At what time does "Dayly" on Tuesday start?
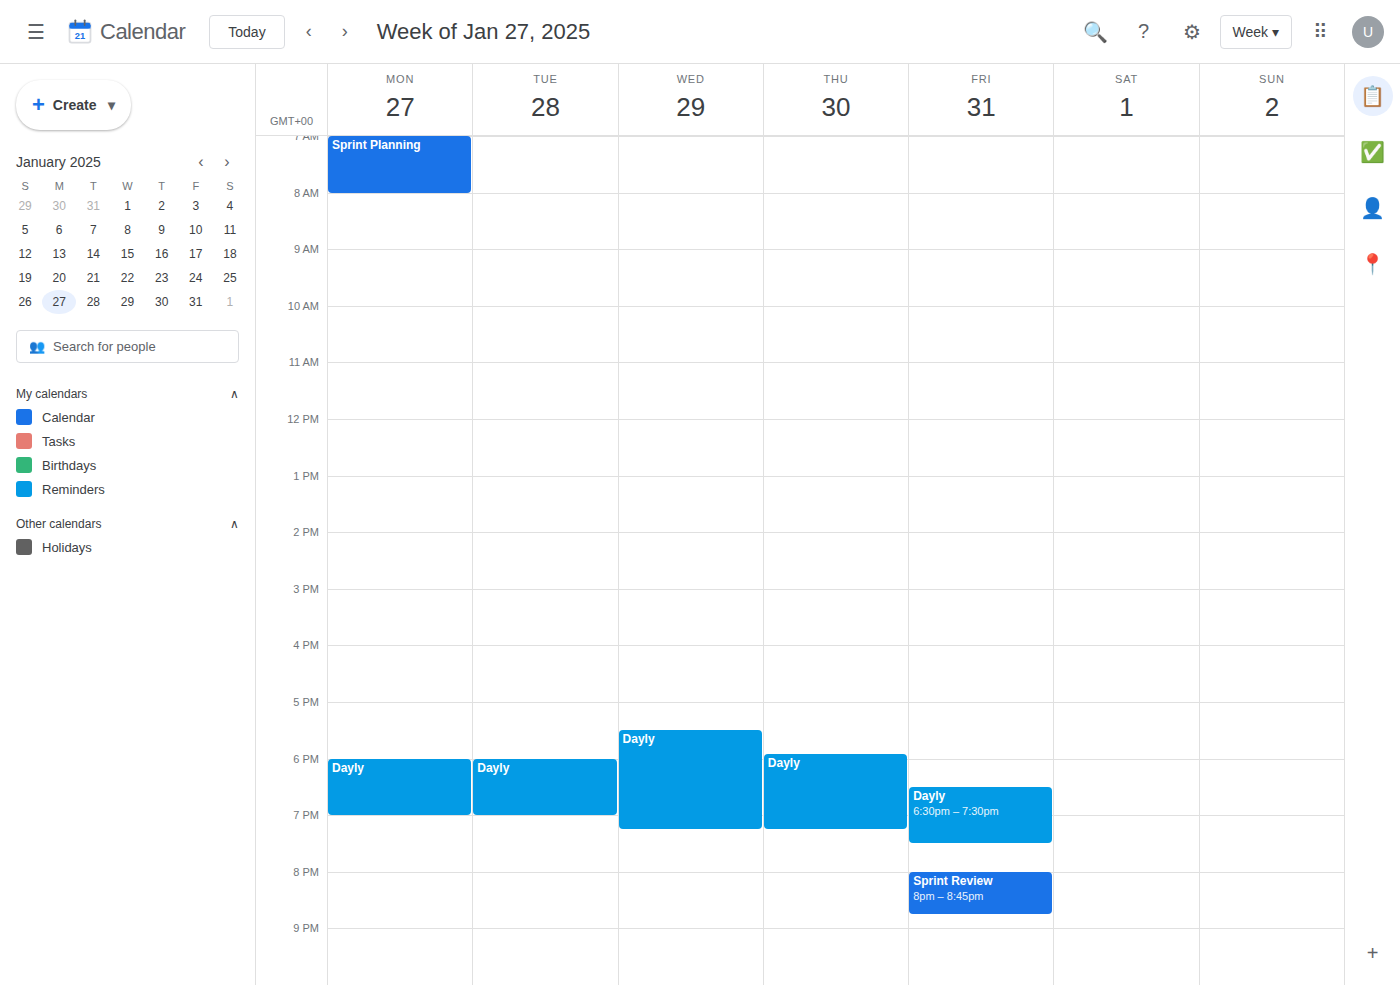
6:00 PM